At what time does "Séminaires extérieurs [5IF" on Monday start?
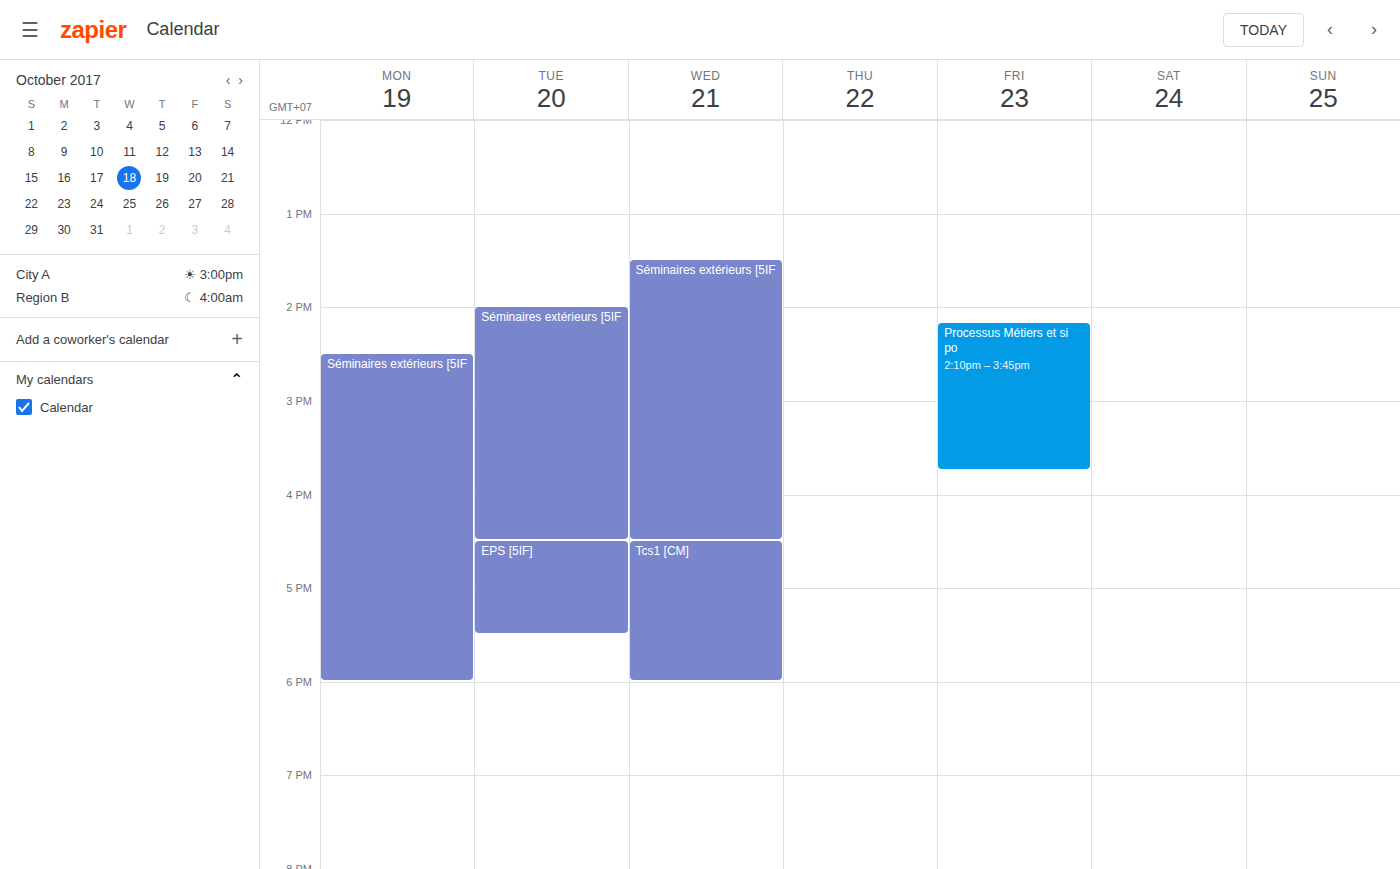
2:30 PM